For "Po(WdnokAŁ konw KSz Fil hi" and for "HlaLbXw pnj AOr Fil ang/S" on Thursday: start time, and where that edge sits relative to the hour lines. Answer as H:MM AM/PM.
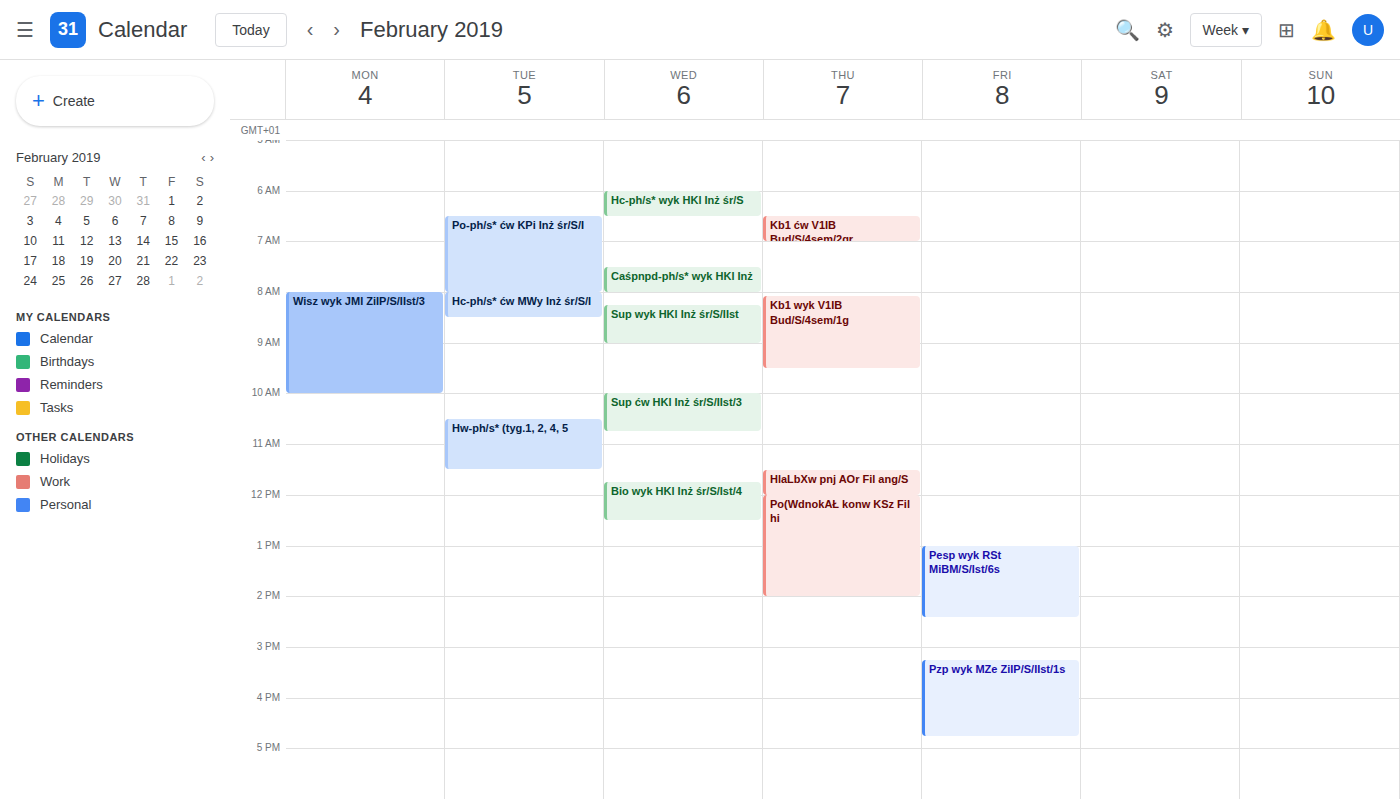
"Po(WdnokAŁ konw KSz Fil hi": 12:00 PM, exactly on the 12 PM line. "HlaLbXw pnj AOr Fil ang/S": 11:30 AM, halfway between the 11 AM and 12 PM lines.